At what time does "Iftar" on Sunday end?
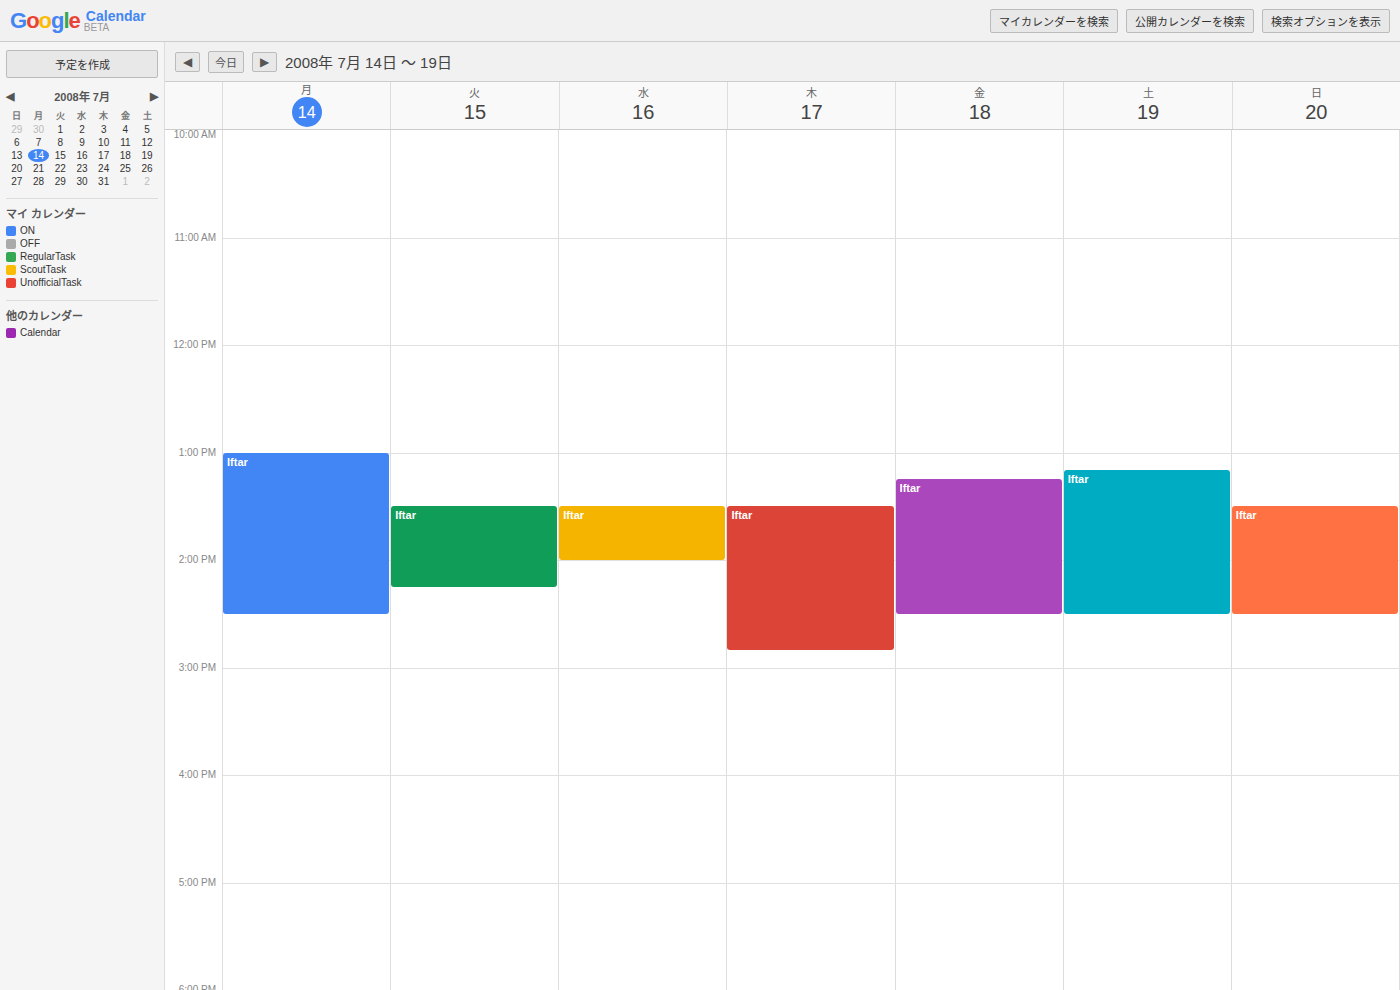
2:30 PM